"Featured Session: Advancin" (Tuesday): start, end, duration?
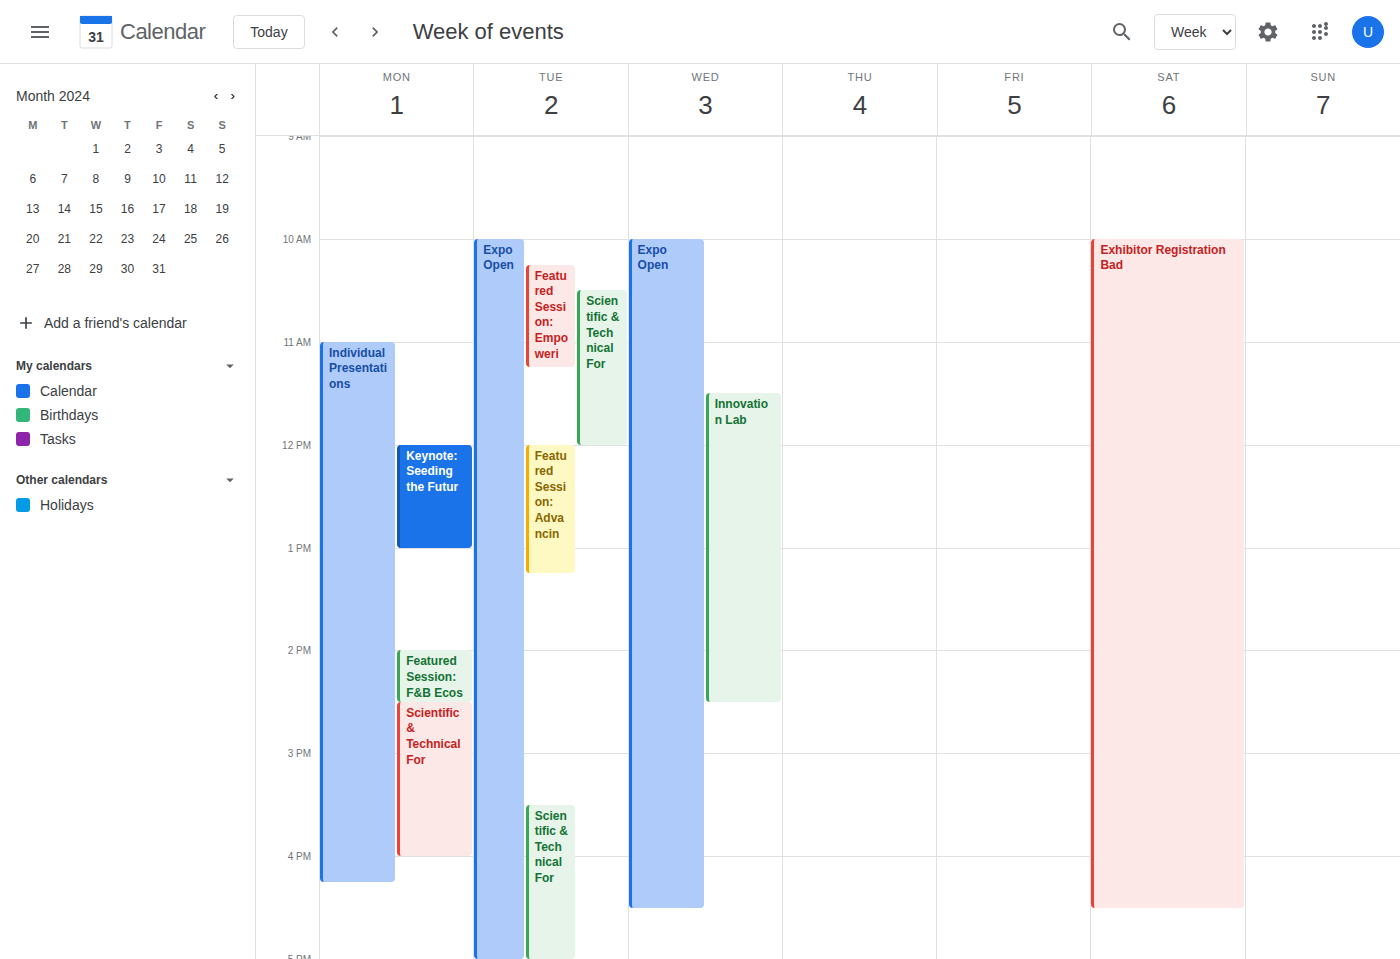
12:00 to 13:15, 1 hour 15 minutes